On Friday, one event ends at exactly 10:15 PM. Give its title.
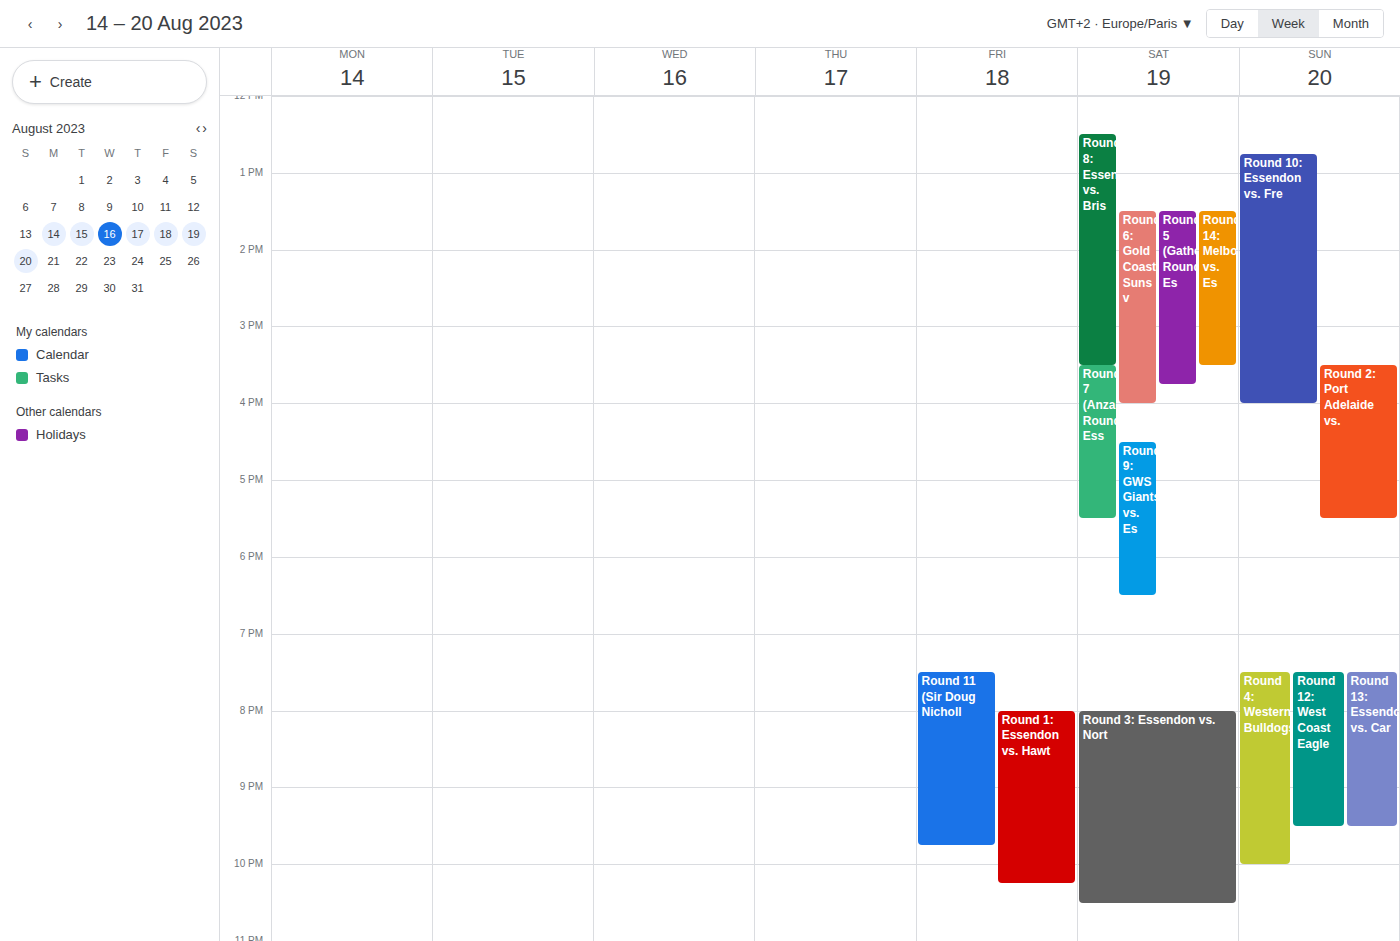
"Round 1: Essendon vs. Hawt"